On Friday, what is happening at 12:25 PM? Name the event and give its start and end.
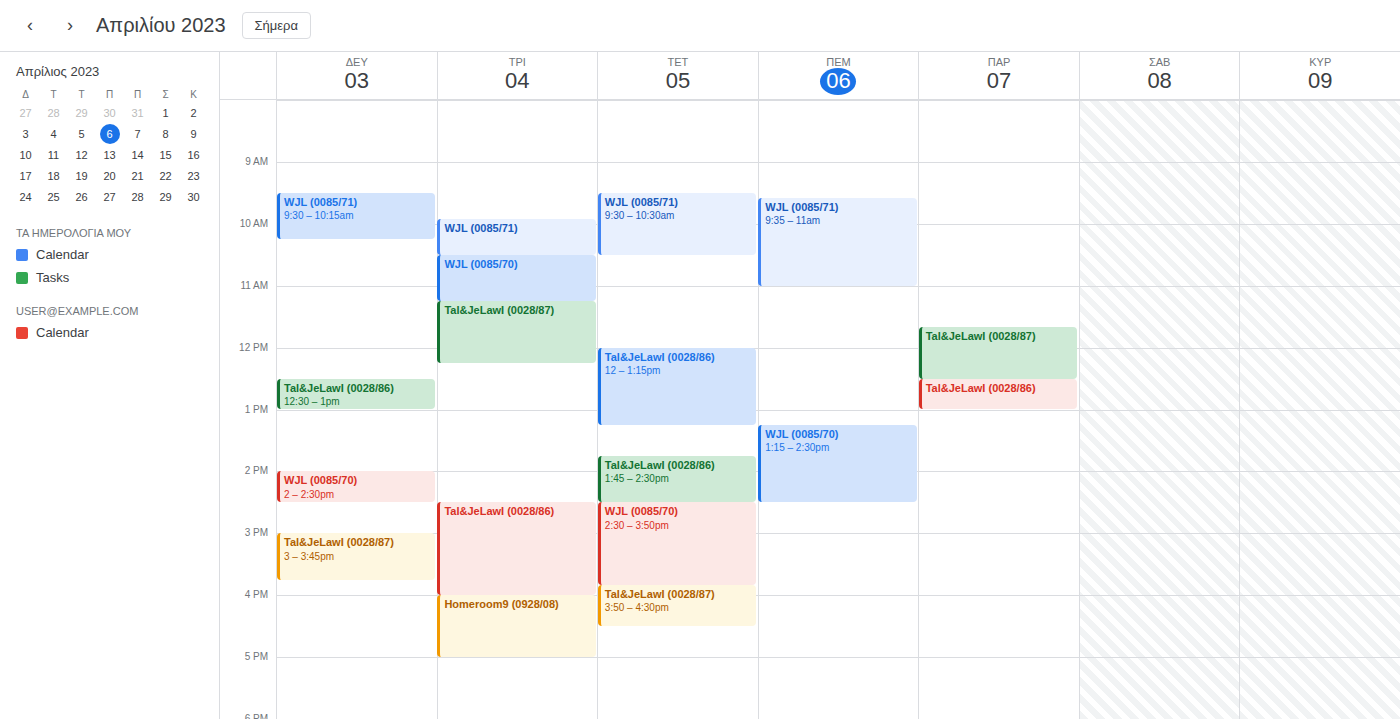
"Tal&JeLawI (0028/87)", 11:40 AM to 12:30 PM